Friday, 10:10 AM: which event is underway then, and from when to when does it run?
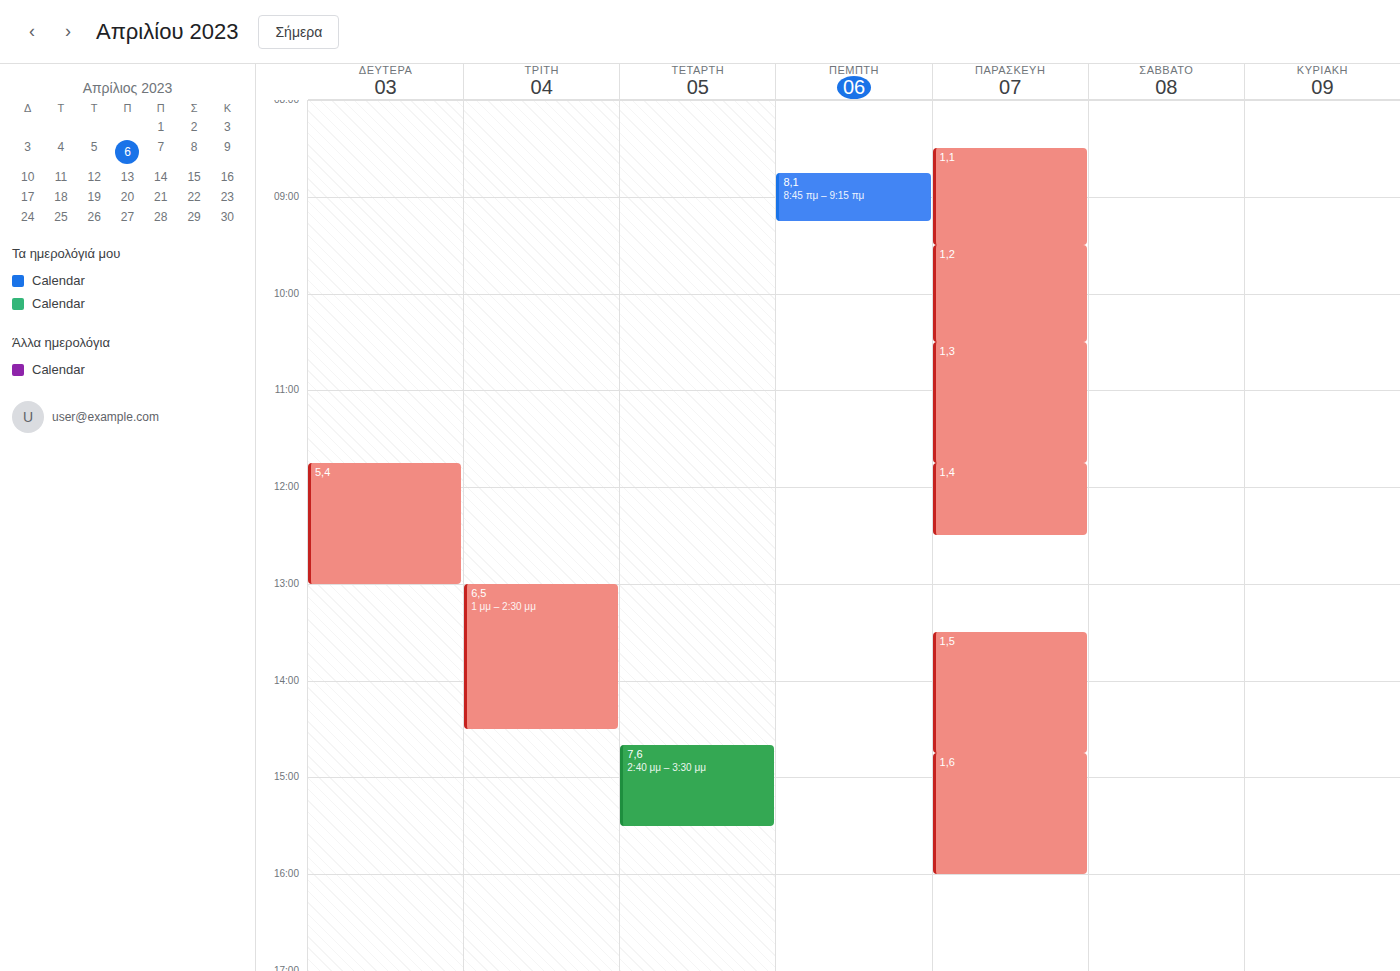
"1,2", 9:30 AM to 10:30 AM